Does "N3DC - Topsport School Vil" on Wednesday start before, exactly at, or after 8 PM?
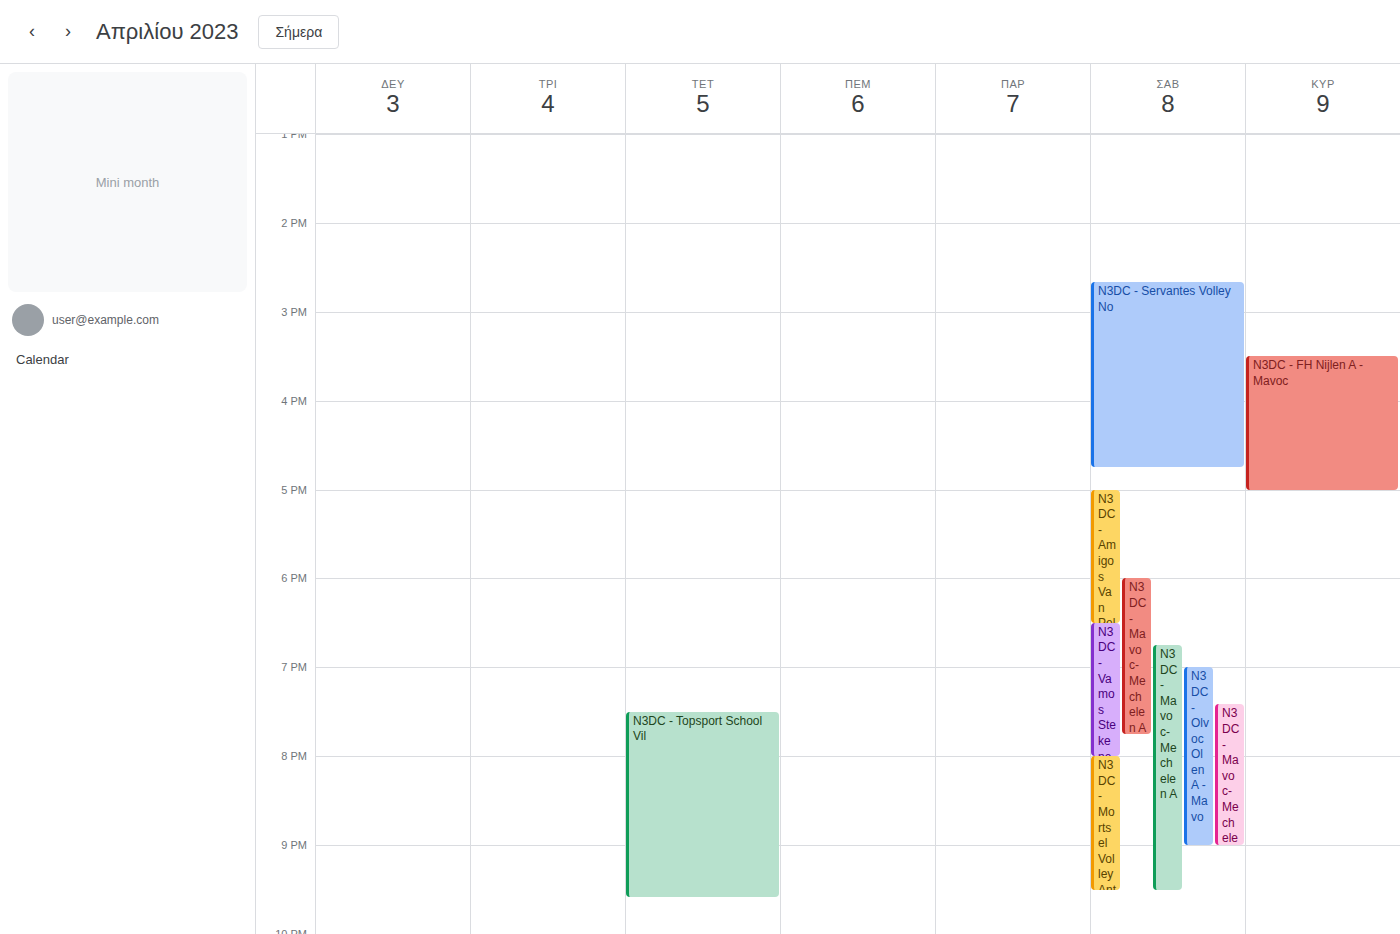
7:30 PM -- before 8 PM, 30 minutes above the 8 PM line.